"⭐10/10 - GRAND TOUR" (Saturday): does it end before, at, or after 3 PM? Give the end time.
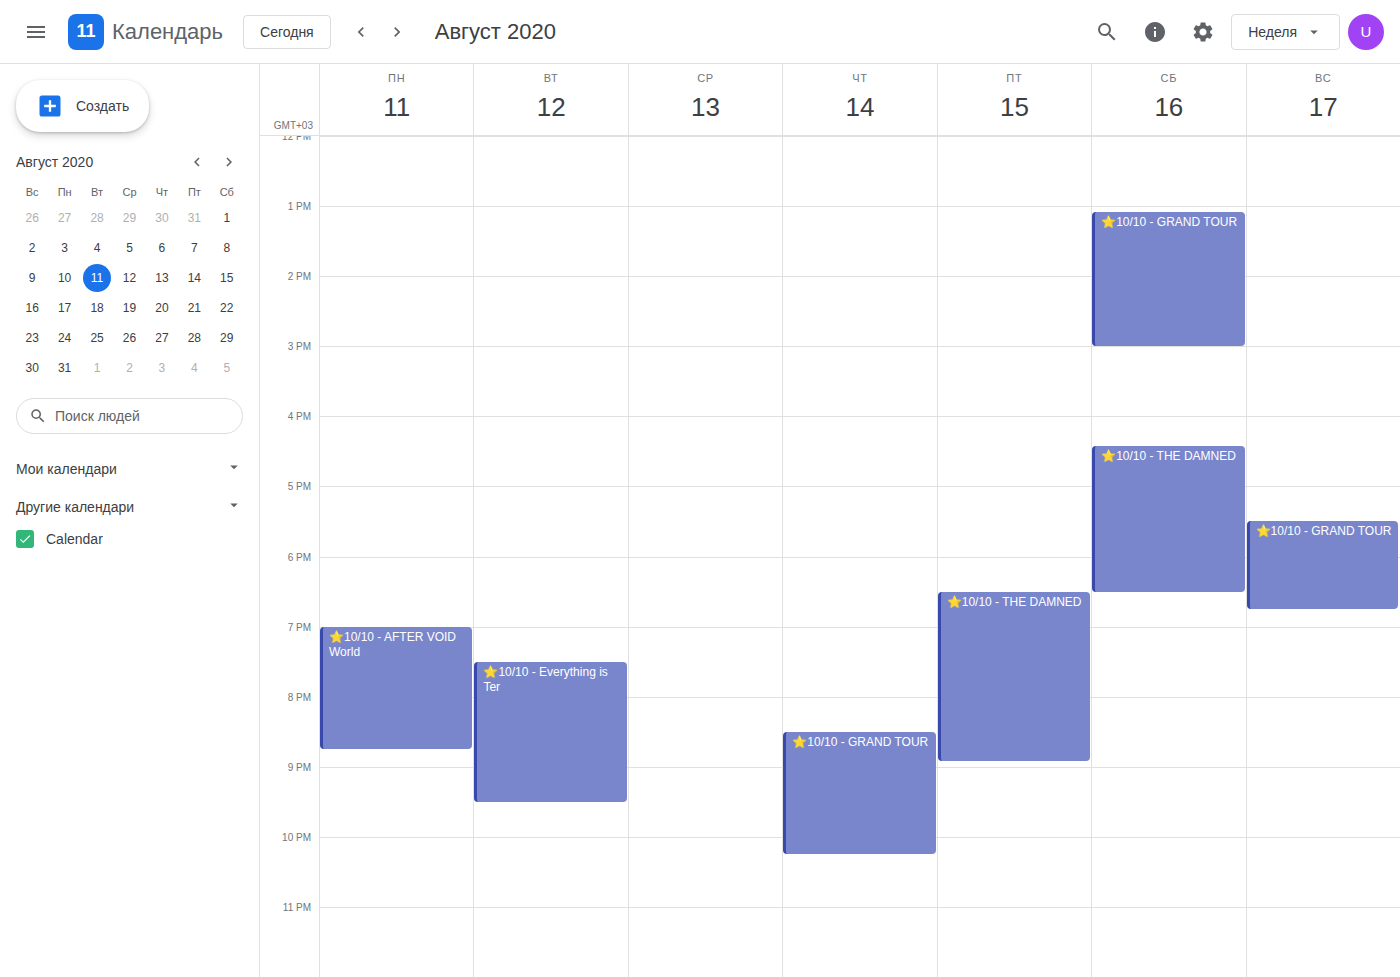
3:00 PM -- exactly at 3 PM, on the 3 PM line.